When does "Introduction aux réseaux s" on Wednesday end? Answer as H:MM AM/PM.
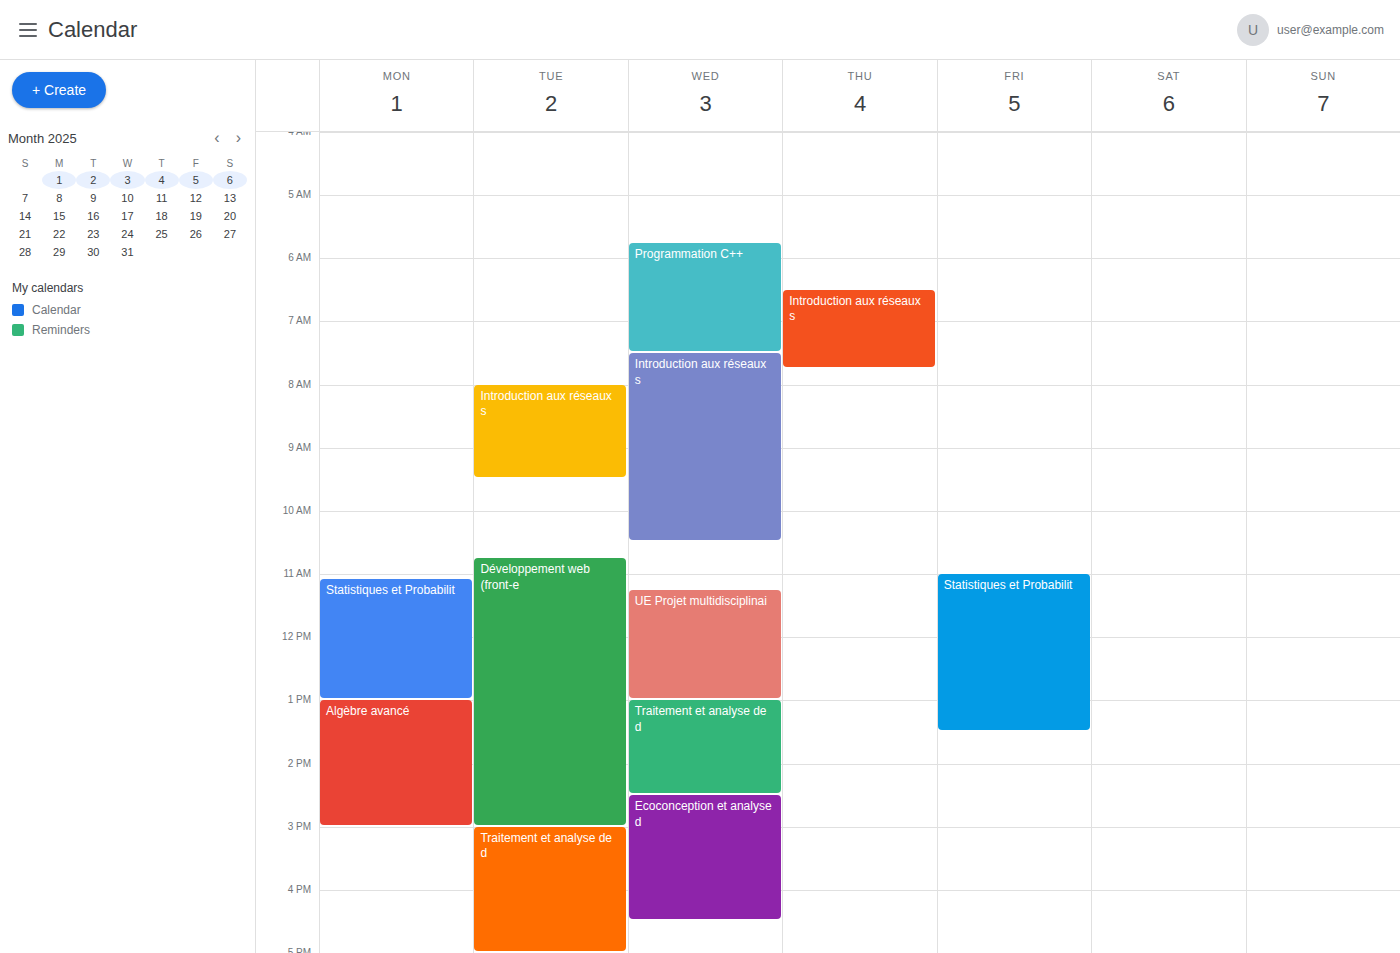
10:30 AM